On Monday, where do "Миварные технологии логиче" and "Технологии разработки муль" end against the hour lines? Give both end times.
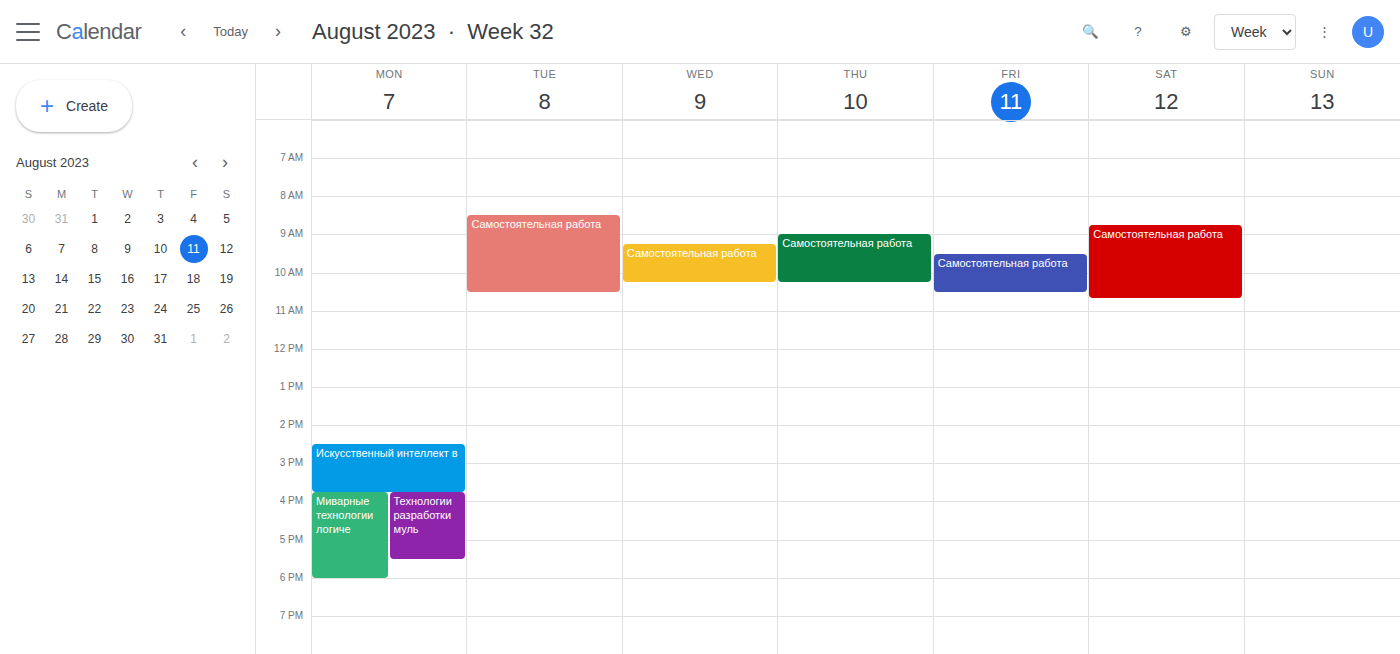
"Миварные технологии логиче": 6:00 PM, exactly on the 6 PM line. "Технологии разработки муль": 5:30 PM, halfway between the 5 PM and 6 PM lines.